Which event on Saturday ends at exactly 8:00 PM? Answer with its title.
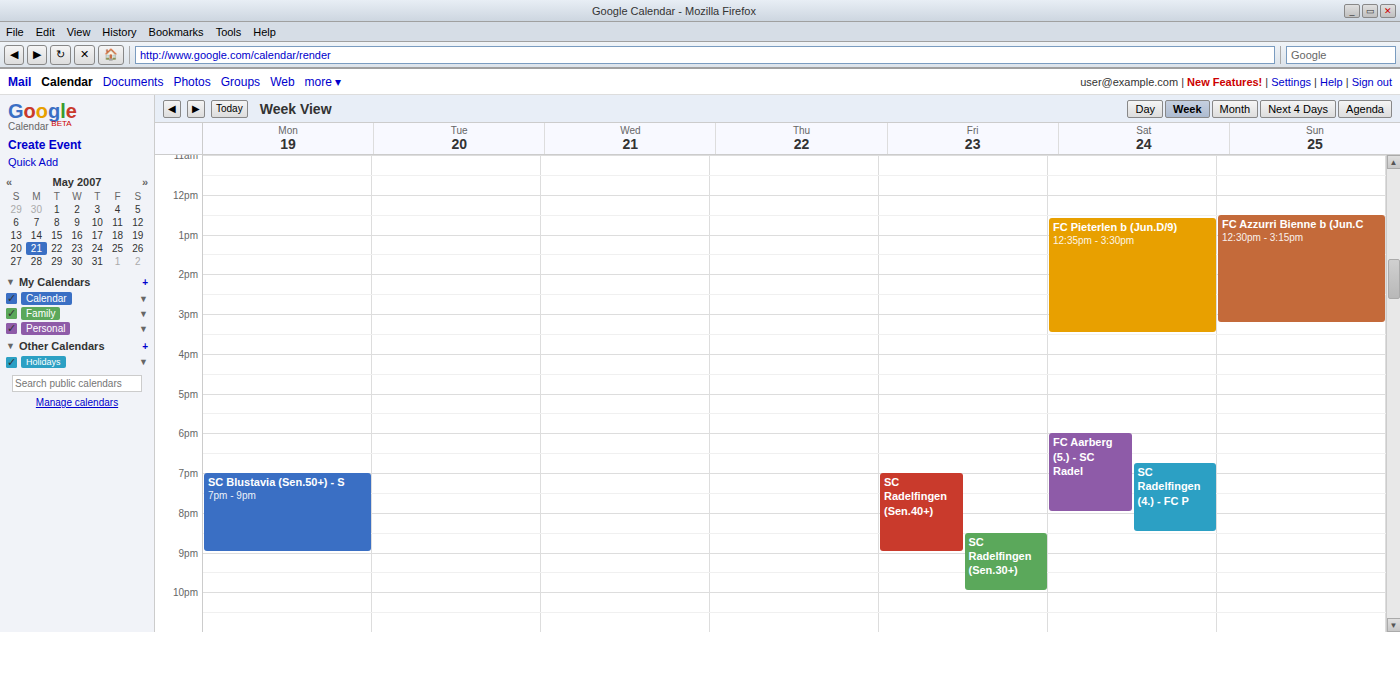
"FC Aarberg (5.) - SC Radel"